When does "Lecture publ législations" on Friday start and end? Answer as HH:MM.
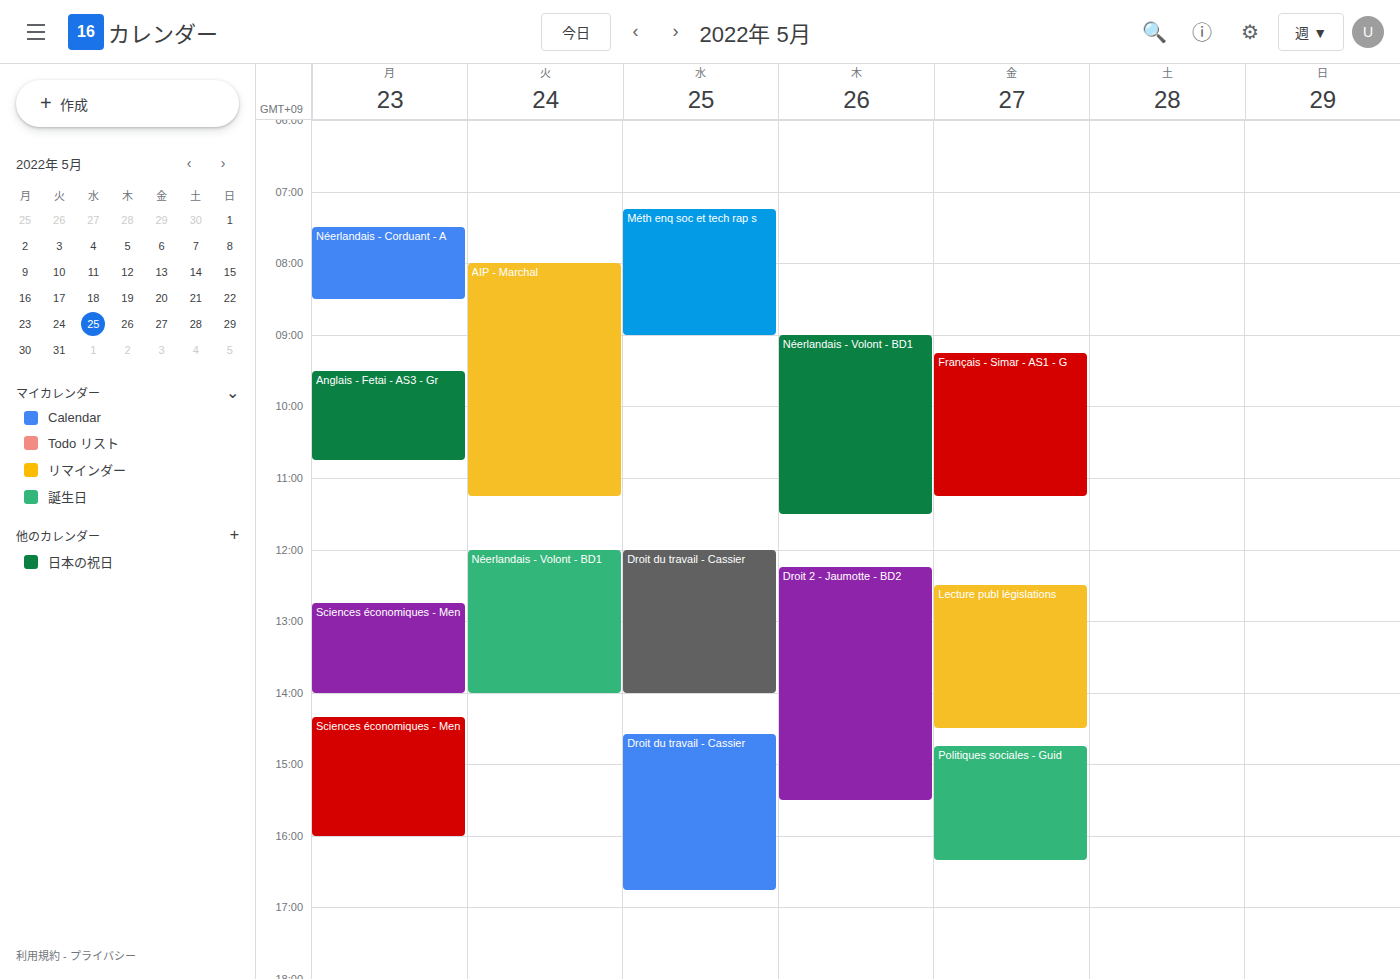
12:30 to 14:30